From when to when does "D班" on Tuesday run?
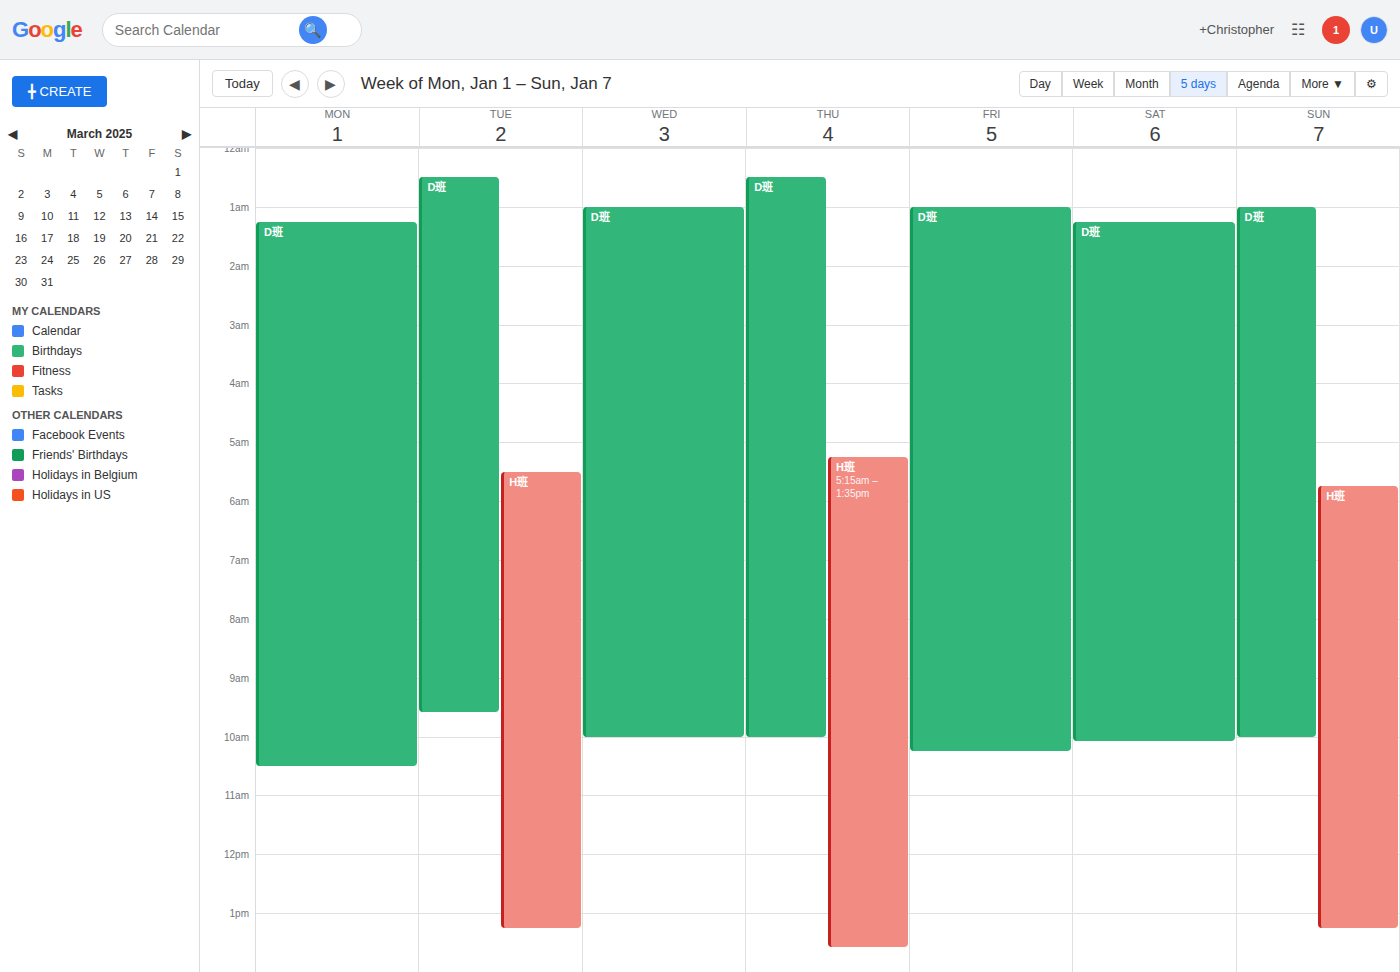
12:30 AM to 9:35 AM